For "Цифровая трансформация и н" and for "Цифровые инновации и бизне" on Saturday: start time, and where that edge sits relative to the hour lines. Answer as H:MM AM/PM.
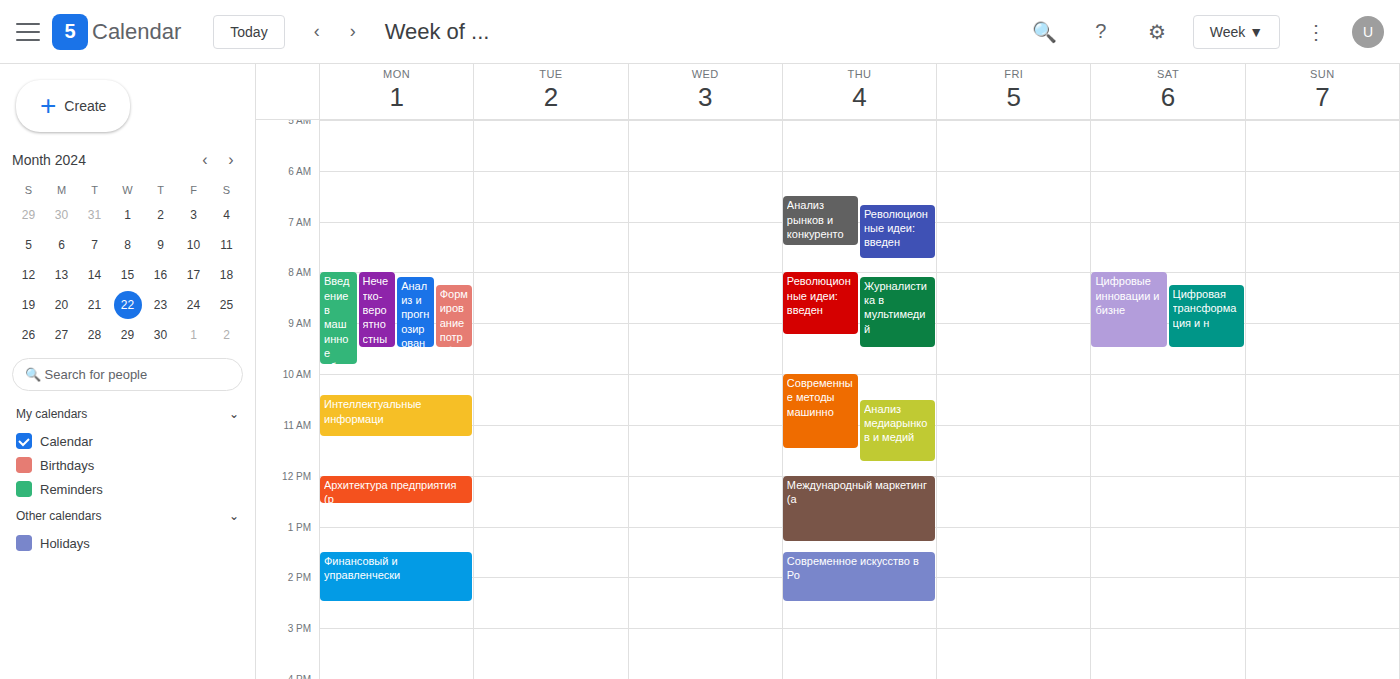
"Цифровая трансформация и н": 8:15 AM, neither: a quarter of the way from the 8 AM line to the 9 AM line. "Цифровые инновации и бизне": 8:00 AM, exactly on the 8 AM line.